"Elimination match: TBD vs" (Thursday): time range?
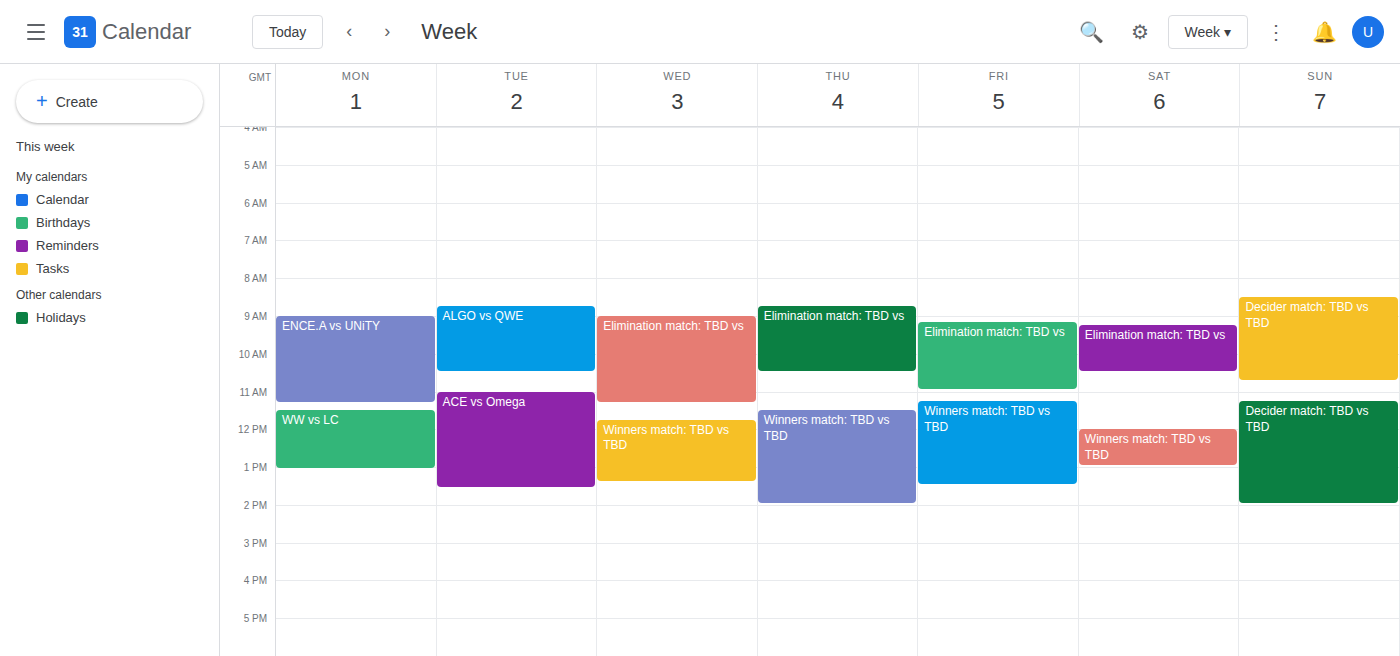
8:45 AM to 10:30 AM